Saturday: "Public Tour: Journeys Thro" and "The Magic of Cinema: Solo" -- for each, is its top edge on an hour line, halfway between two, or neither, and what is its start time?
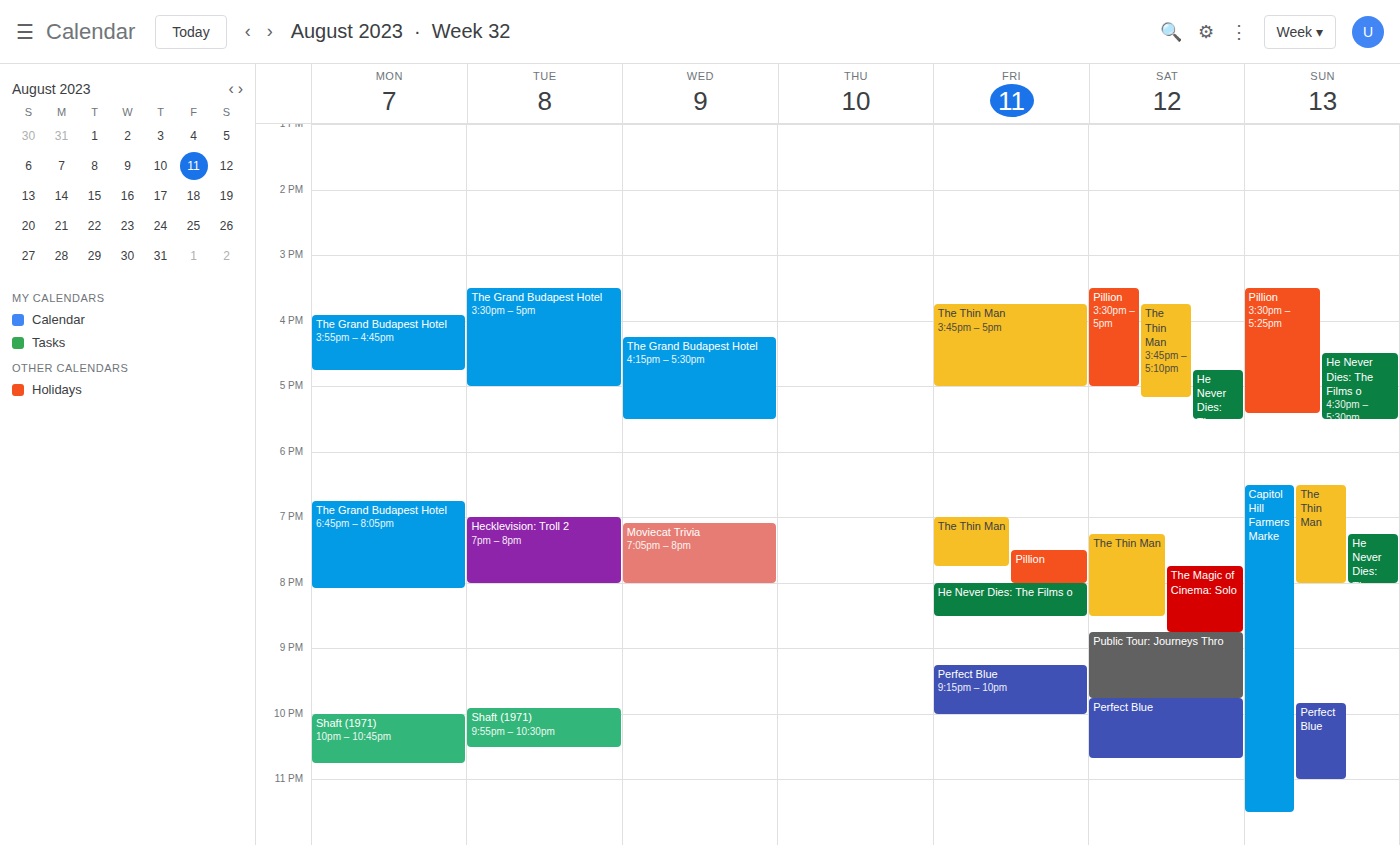
"Public Tour: Journeys Thro": 8:45 PM, neither: three quarters of the way from the 8 PM line to the 9 PM line. "The Magic of Cinema: Solo": 7:45 PM, neither: three quarters of the way from the 7 PM line to the 8 PM line.